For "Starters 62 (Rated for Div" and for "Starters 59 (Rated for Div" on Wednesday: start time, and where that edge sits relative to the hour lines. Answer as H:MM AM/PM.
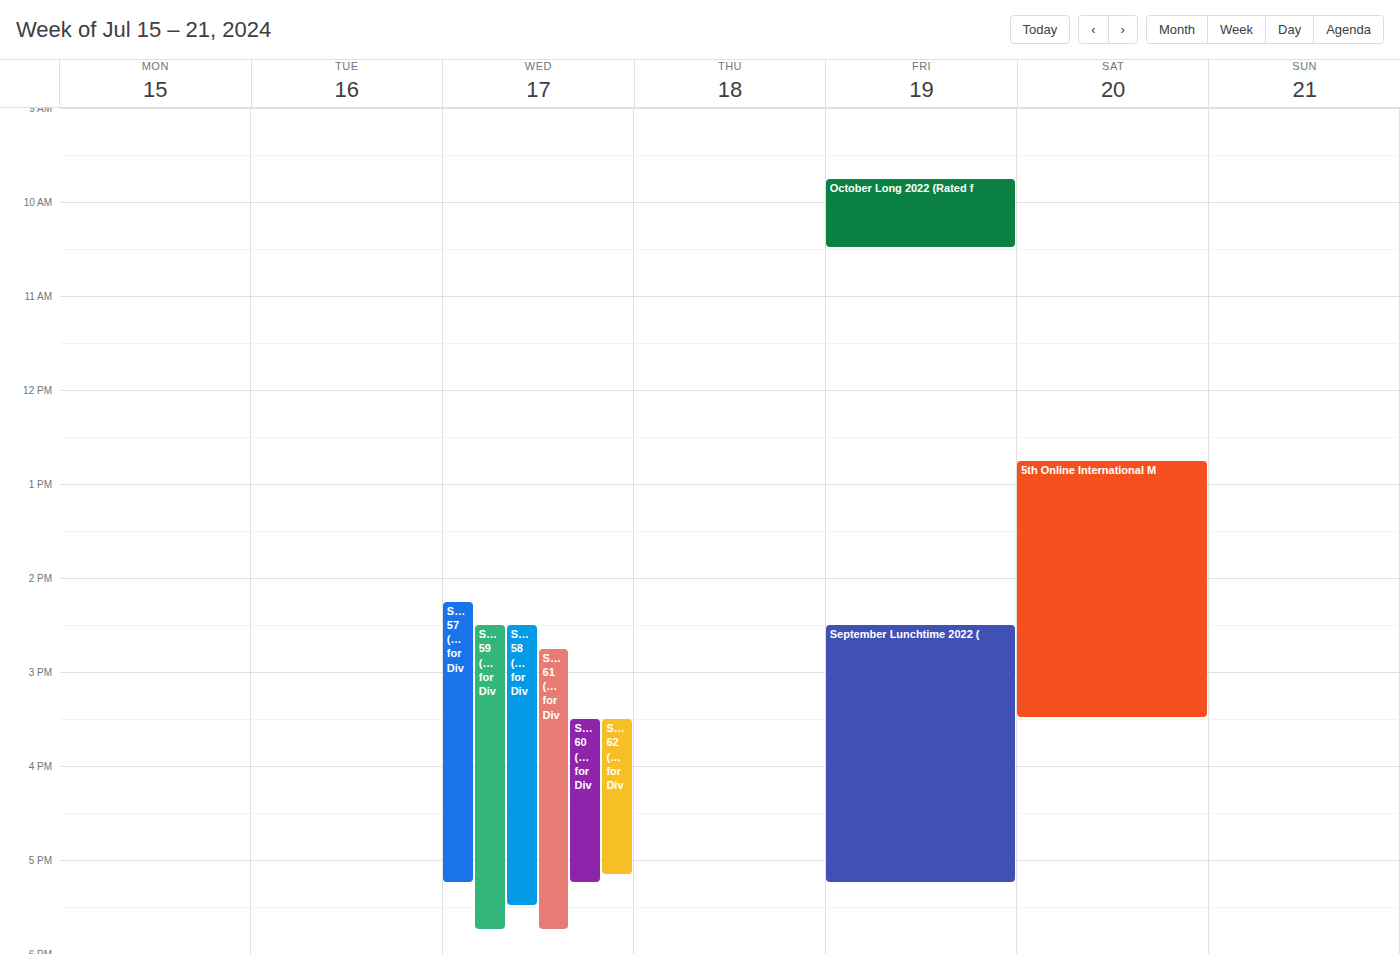
"Starters 62 (Rated for Div": 3:30 PM, halfway between the 3 PM and 4 PM lines. "Starters 59 (Rated for Div": 2:30 PM, halfway between the 2 PM and 3 PM lines.